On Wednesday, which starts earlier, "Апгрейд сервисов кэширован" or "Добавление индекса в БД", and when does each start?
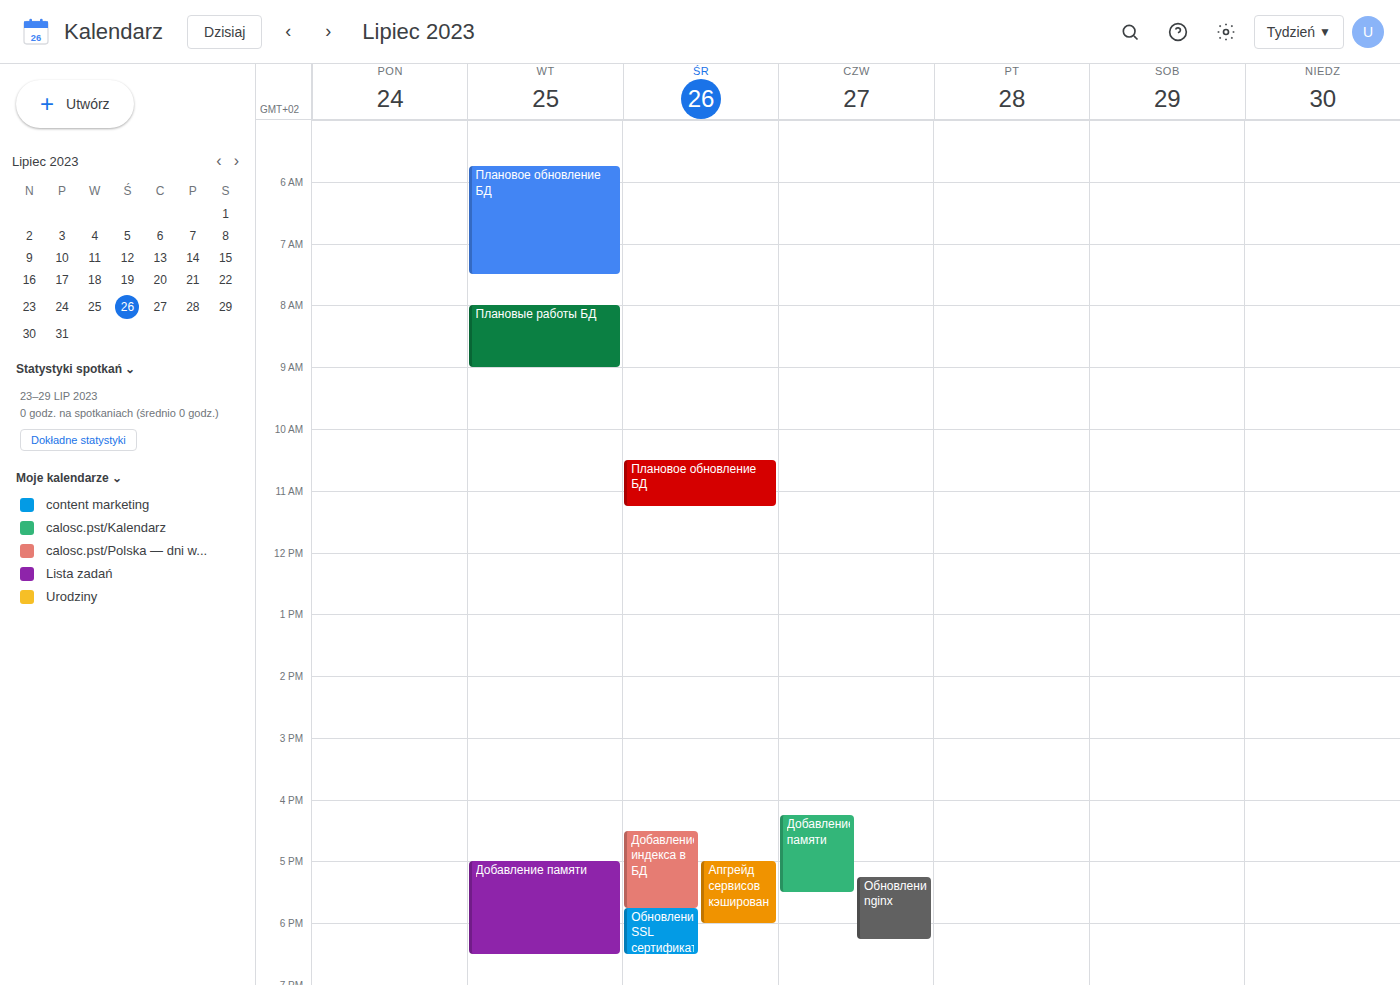
"Добавление индекса в БД" 4:30 PM; "Апгрейд сервисов кэширован" 5:00 PM.